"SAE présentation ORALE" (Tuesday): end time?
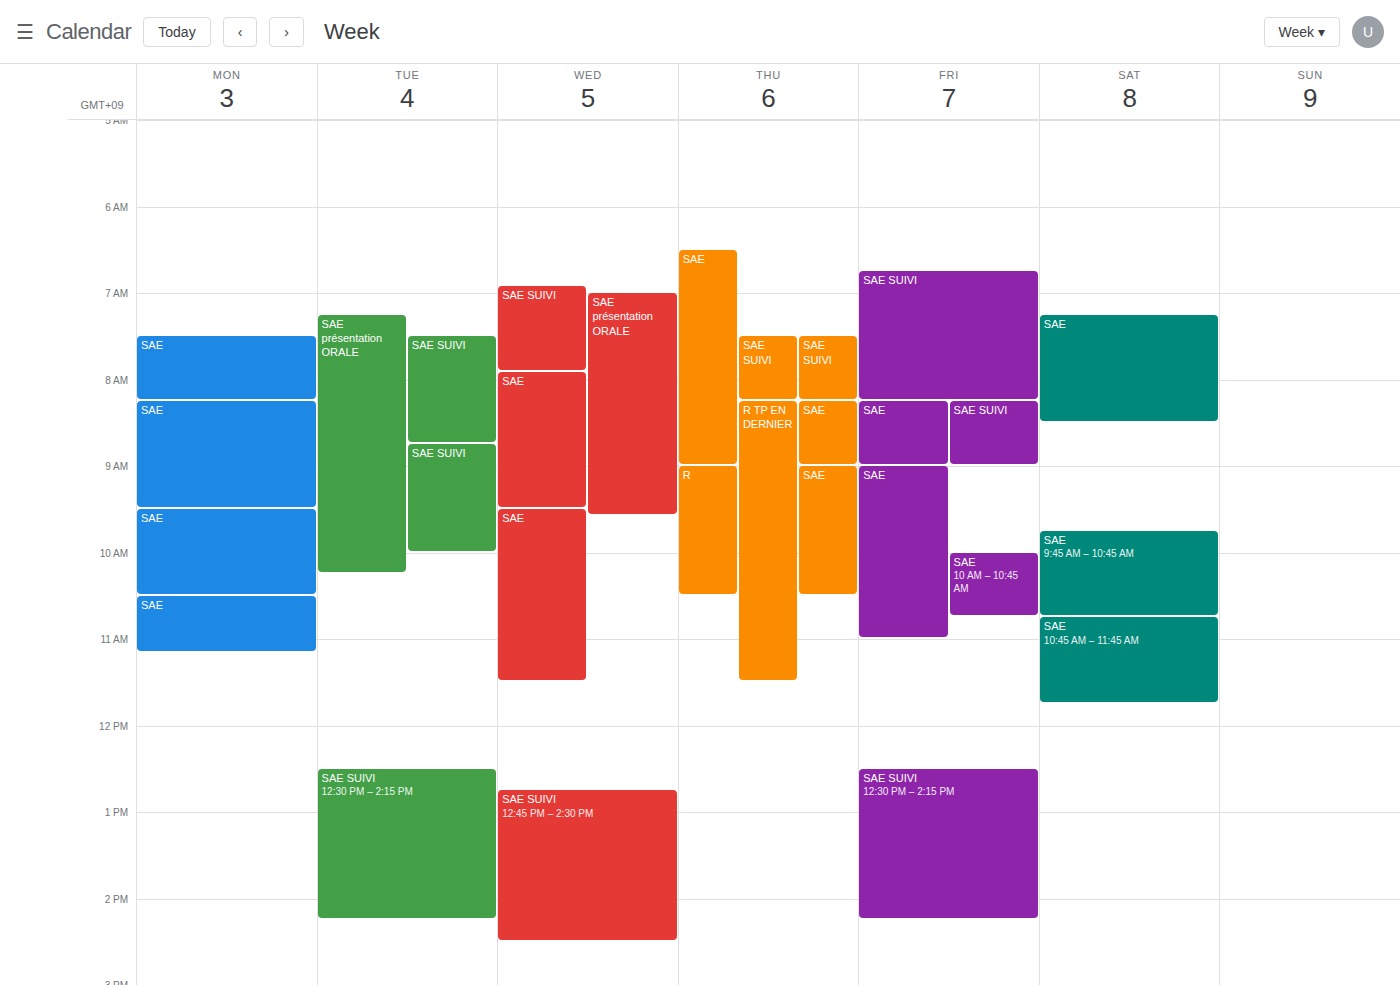
10:15 AM